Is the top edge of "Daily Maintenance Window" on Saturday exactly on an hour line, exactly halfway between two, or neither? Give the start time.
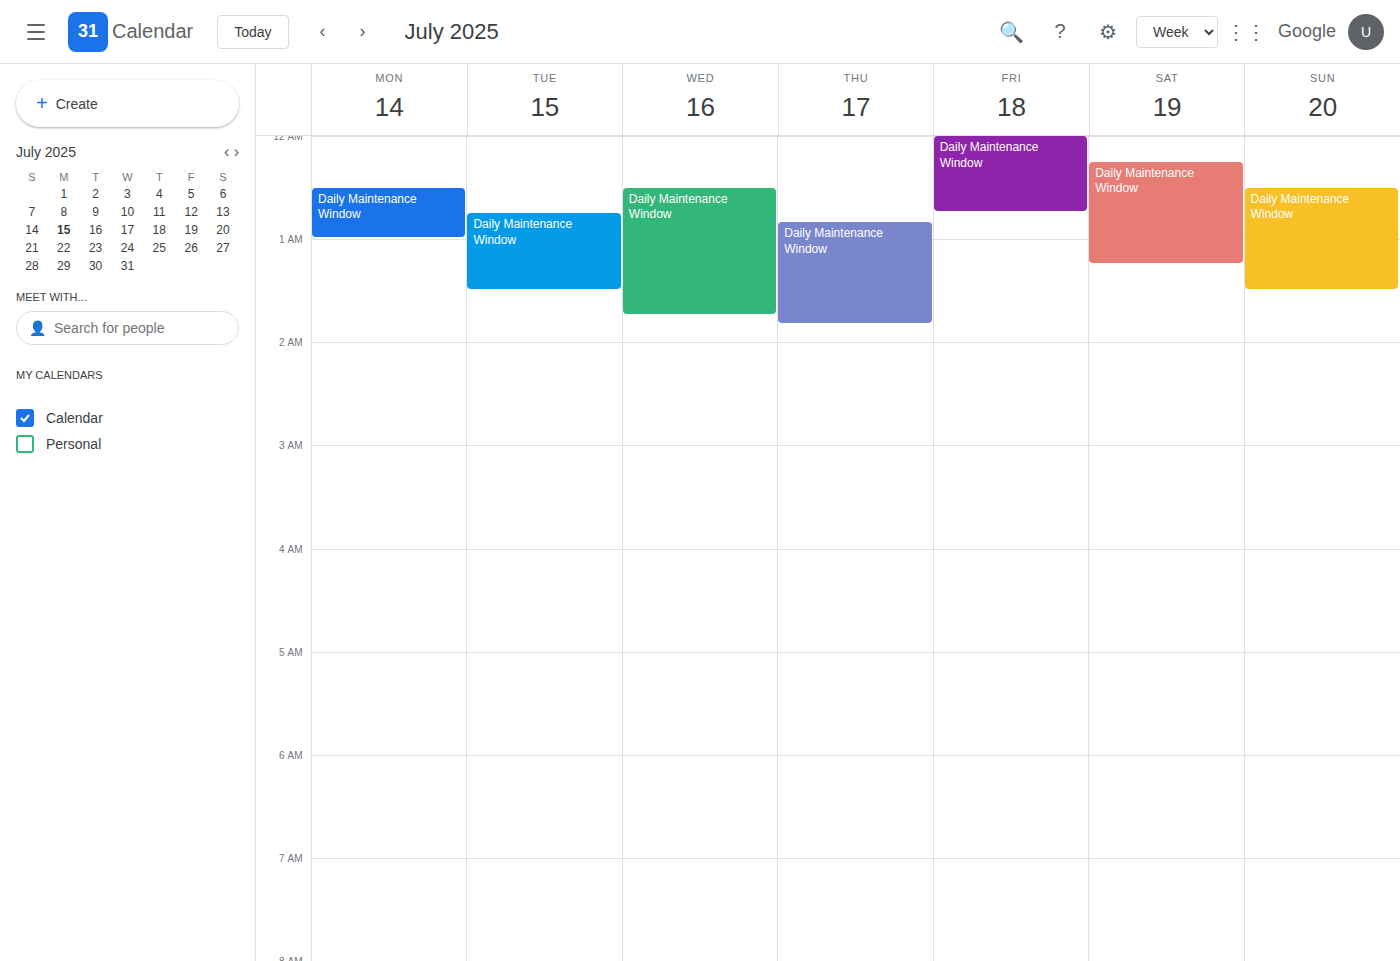
00:15 -- neither: a quarter of the way from the 00:00 line to the 01:00 line.